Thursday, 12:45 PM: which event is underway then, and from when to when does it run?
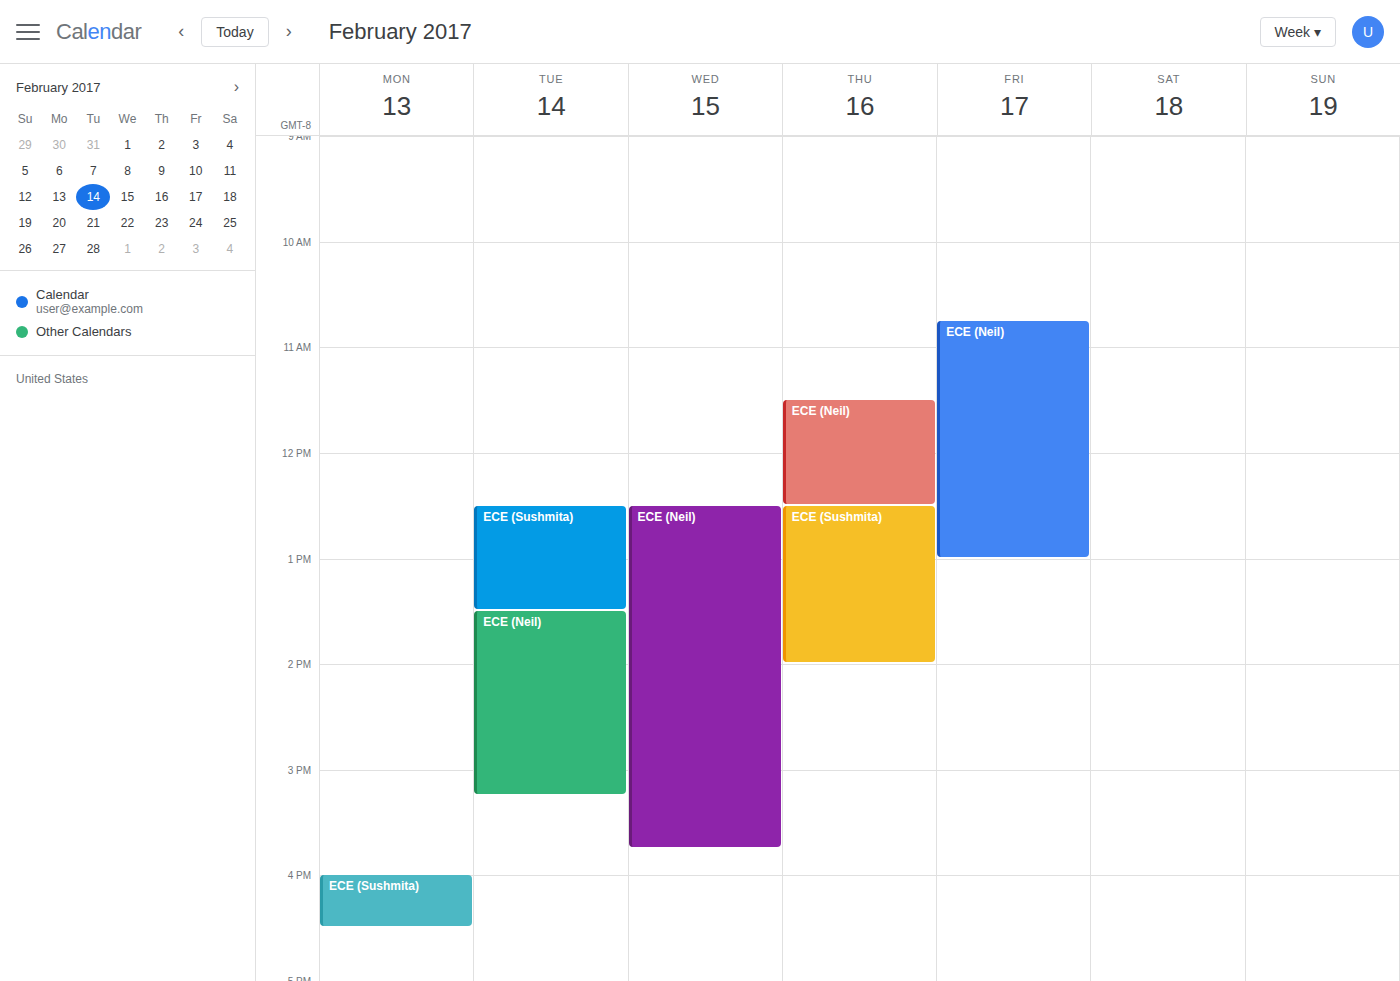
"ECE (Sushmita)", 12:30 PM to 2:00 PM